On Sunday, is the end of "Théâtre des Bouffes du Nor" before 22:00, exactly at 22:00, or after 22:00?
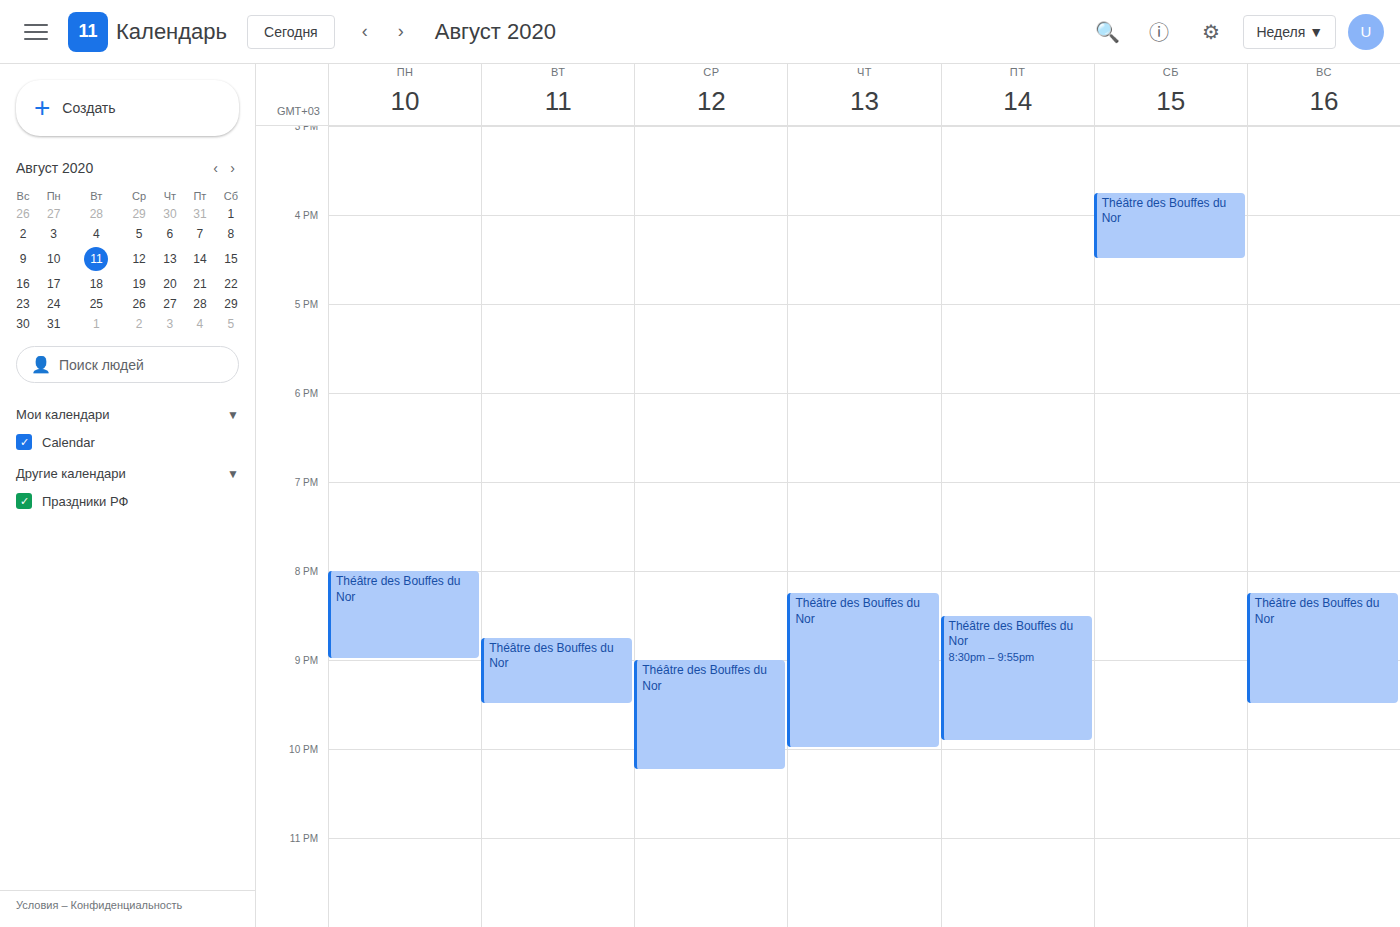
21:30 -- before 22:00, 30 minutes above the 22:00 line.